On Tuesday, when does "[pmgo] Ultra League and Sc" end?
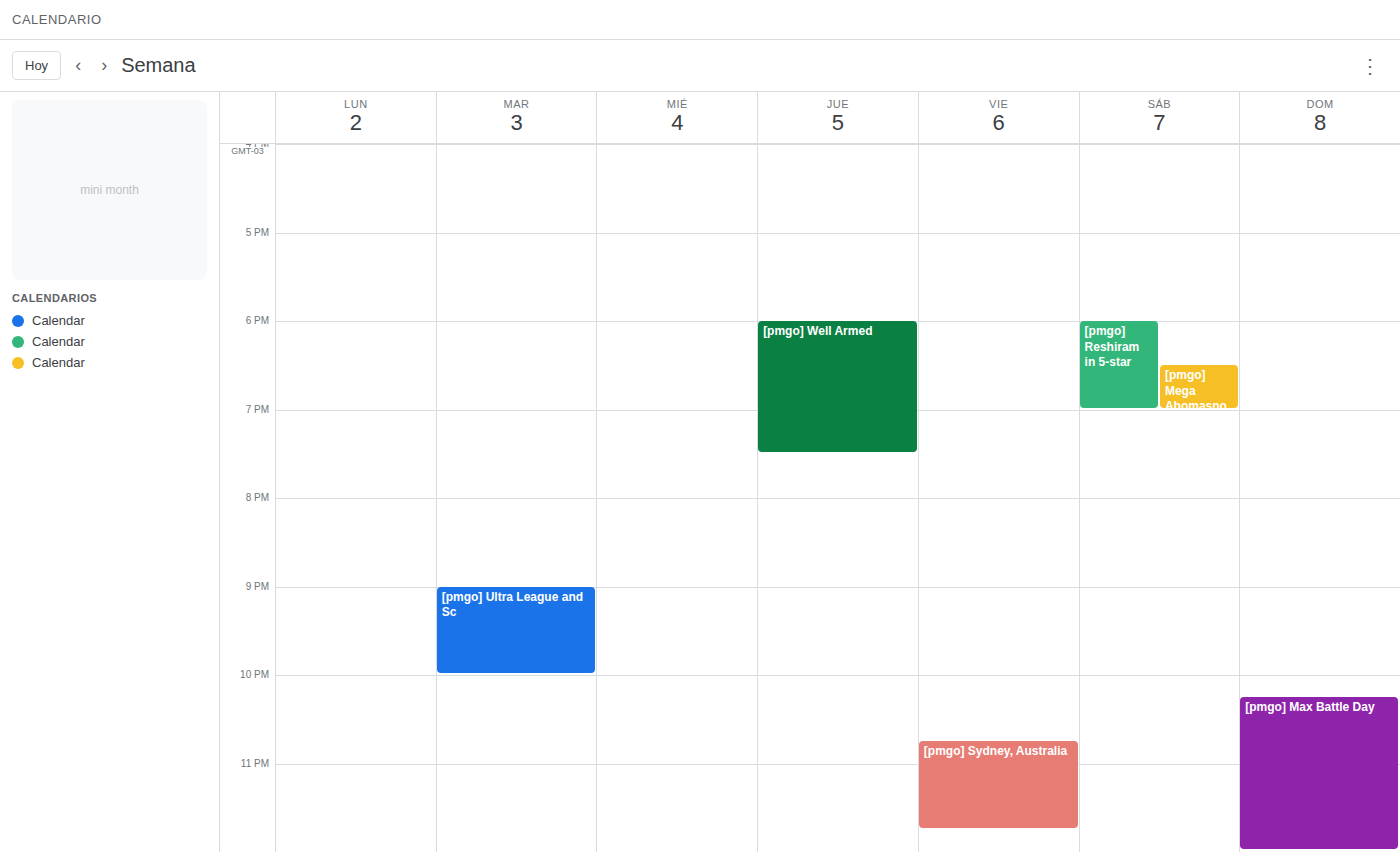
22:00